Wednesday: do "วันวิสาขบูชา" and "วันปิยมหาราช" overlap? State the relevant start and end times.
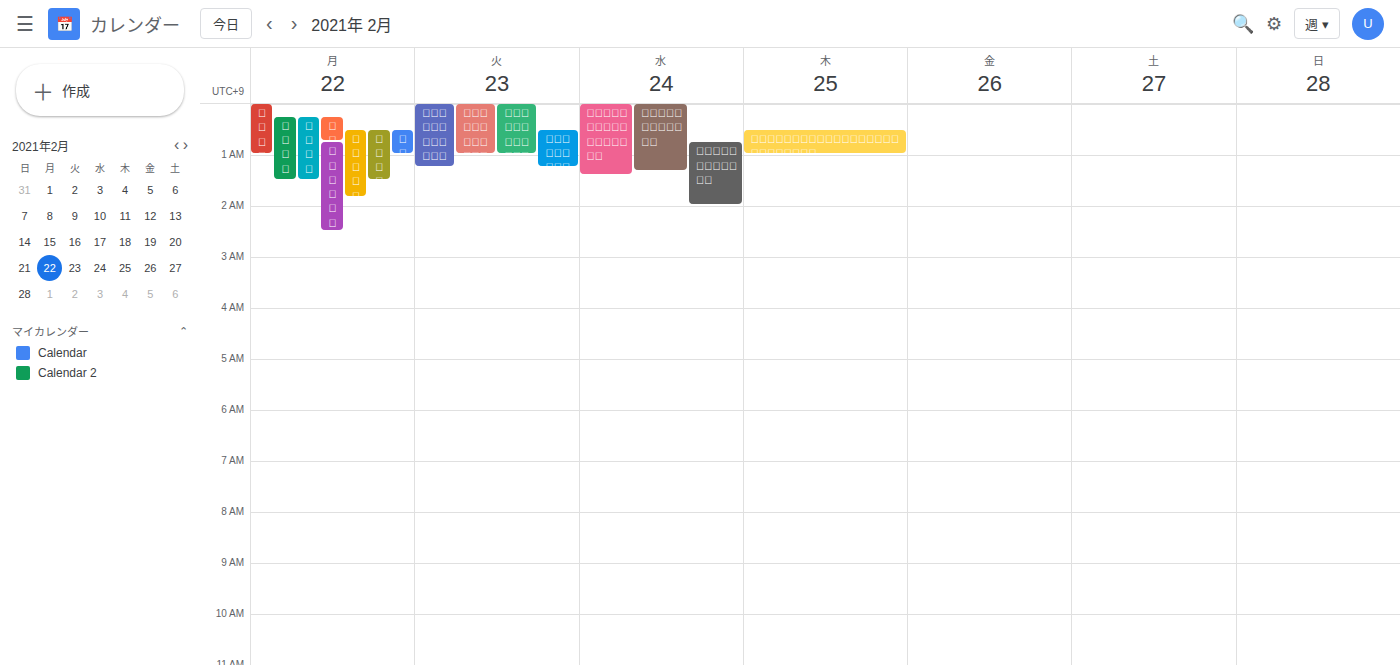
"วันปิยมหาราช" starts at 00:45, before "วันวิสาขบูชา" ends at 01:20 -- they overlap.